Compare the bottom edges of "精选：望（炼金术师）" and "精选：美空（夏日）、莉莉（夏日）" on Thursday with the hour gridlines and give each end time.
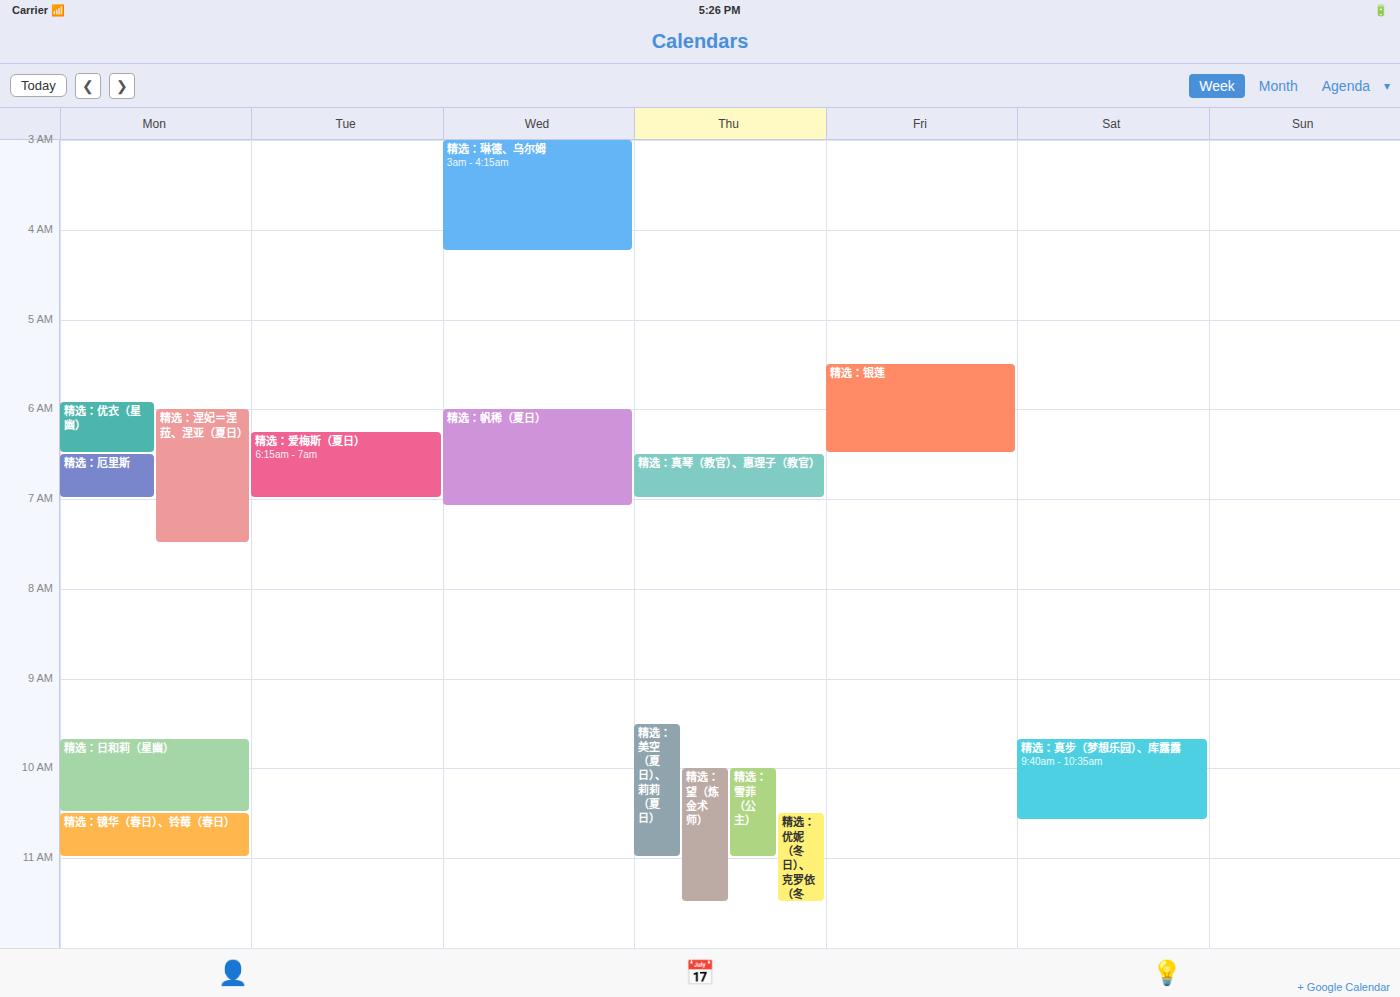
"精选：望（炼金术师）": 11:30 AM, halfway between the 11 AM and 12 PM lines. "精选：美空（夏日）、莉莉（夏日）": 11:00 AM, exactly on the 11 AM line.